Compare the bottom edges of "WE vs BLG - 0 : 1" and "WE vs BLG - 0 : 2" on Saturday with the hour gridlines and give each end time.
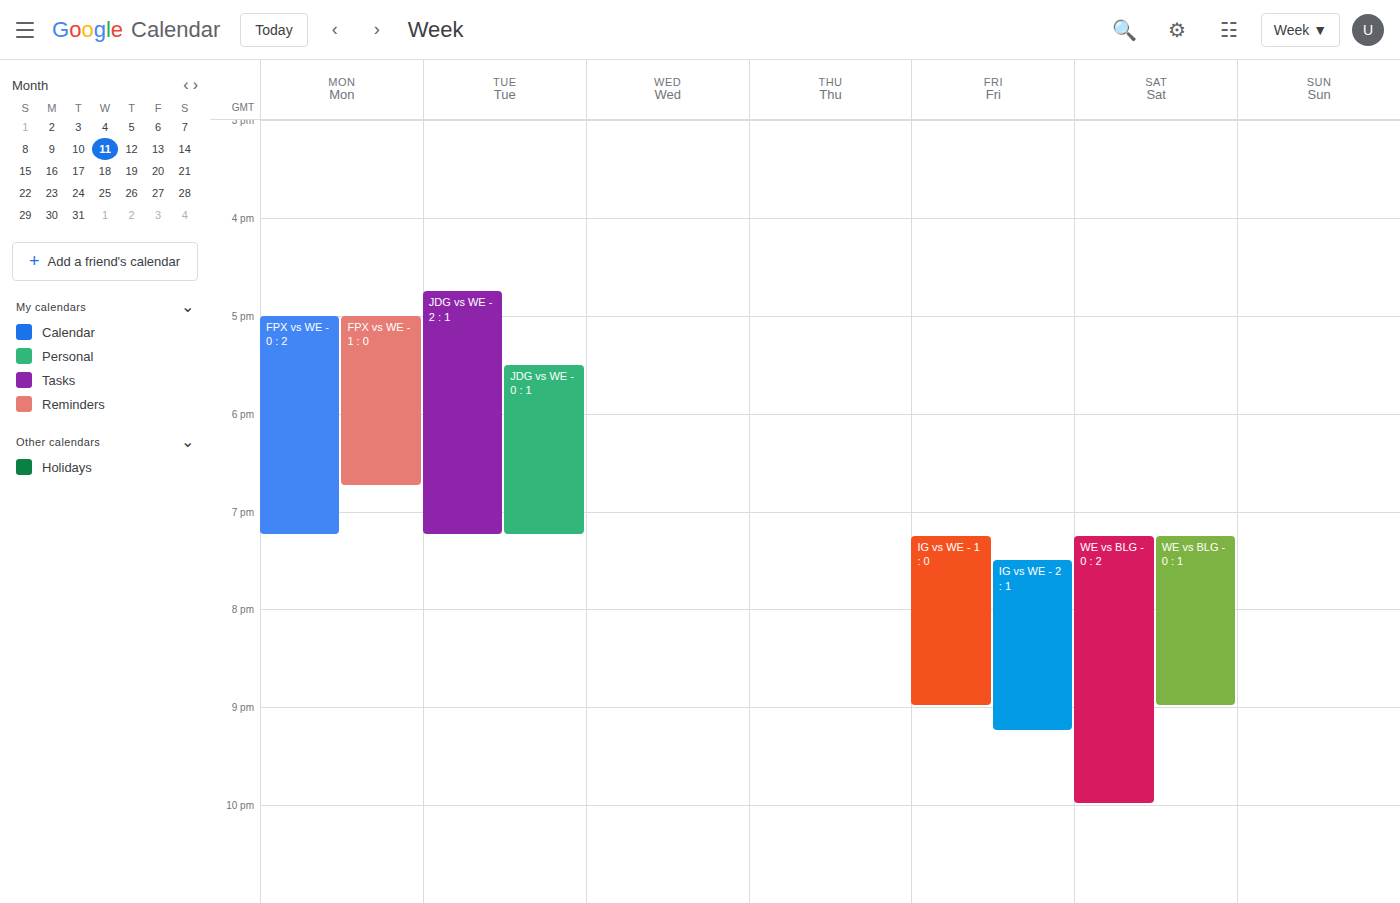
"WE vs BLG - 0 : 1": 21:00, exactly on the 21:00 line. "WE vs BLG - 0 : 2": 22:00, exactly on the 22:00 line.